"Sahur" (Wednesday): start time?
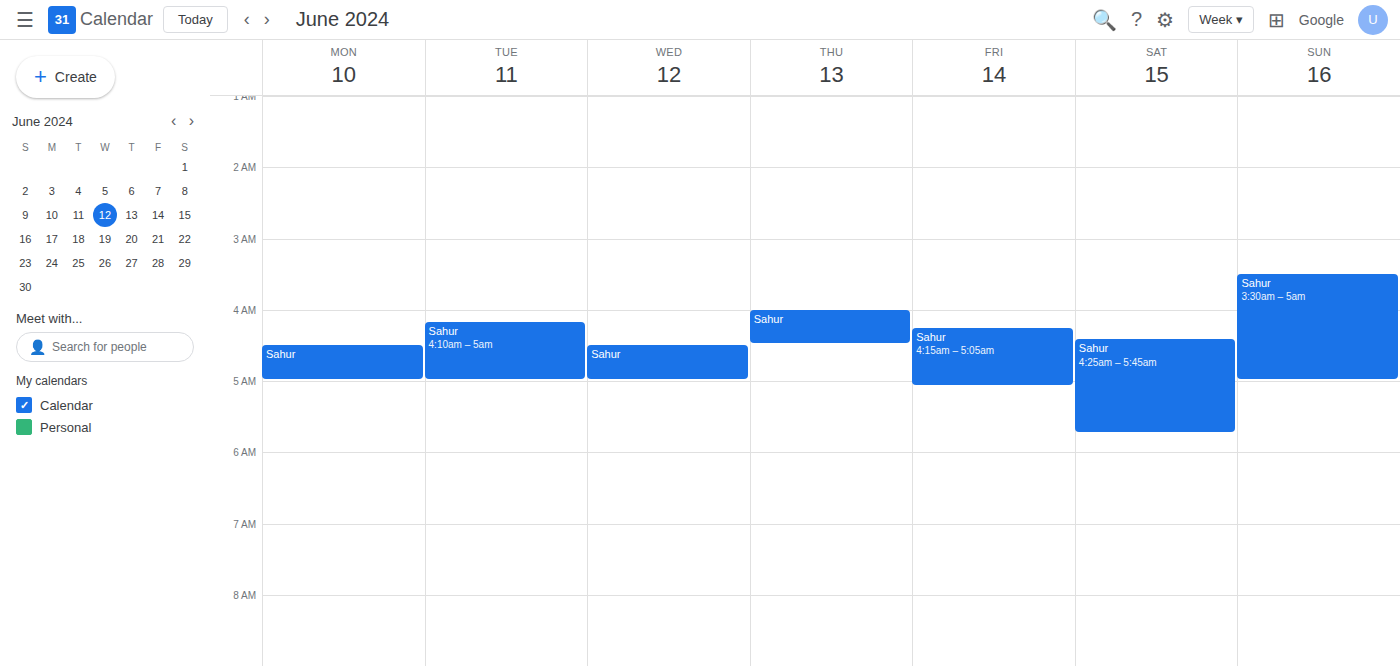
4:30 AM